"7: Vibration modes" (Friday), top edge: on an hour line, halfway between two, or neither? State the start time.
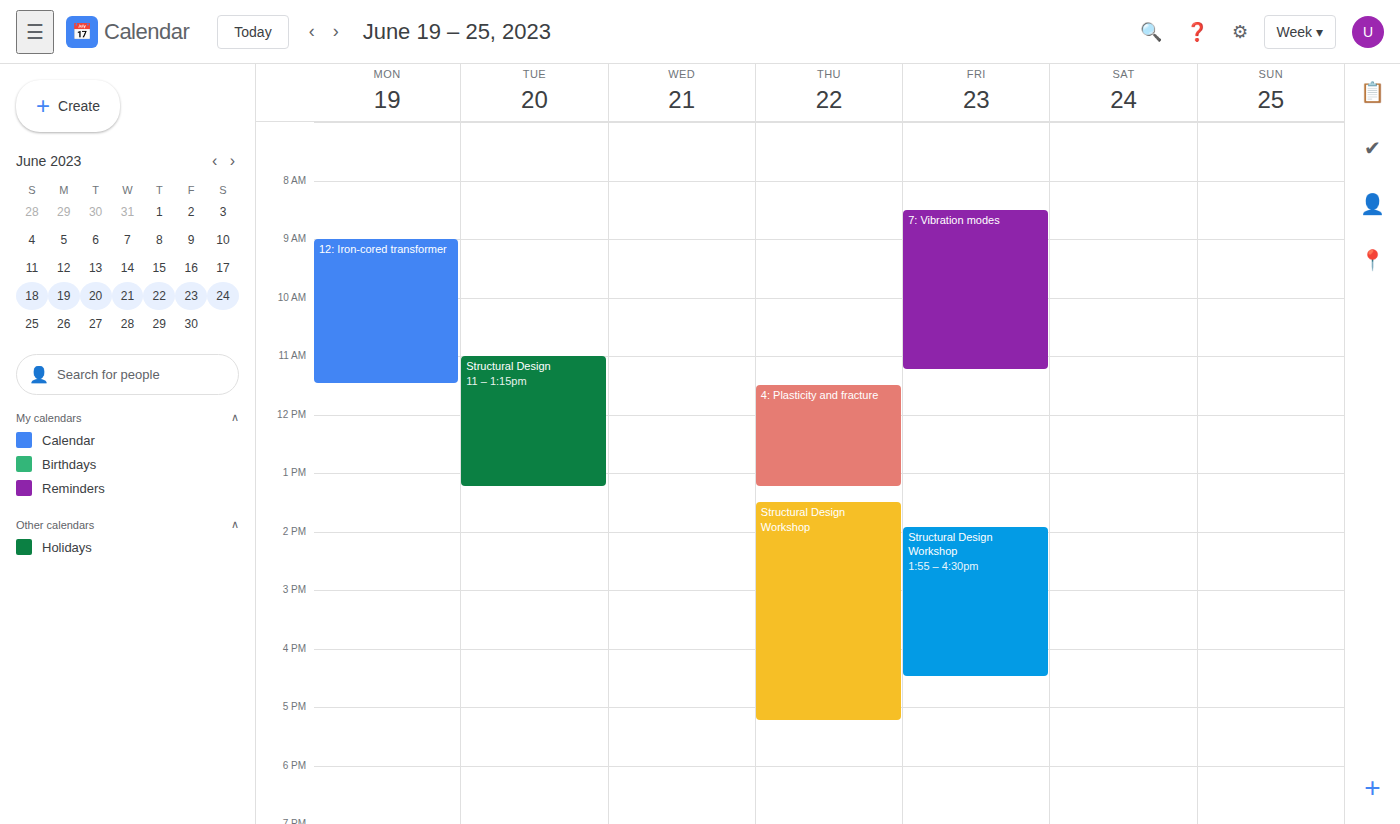
8:30 AM -- halfway between the 8 AM and 9 AM lines.